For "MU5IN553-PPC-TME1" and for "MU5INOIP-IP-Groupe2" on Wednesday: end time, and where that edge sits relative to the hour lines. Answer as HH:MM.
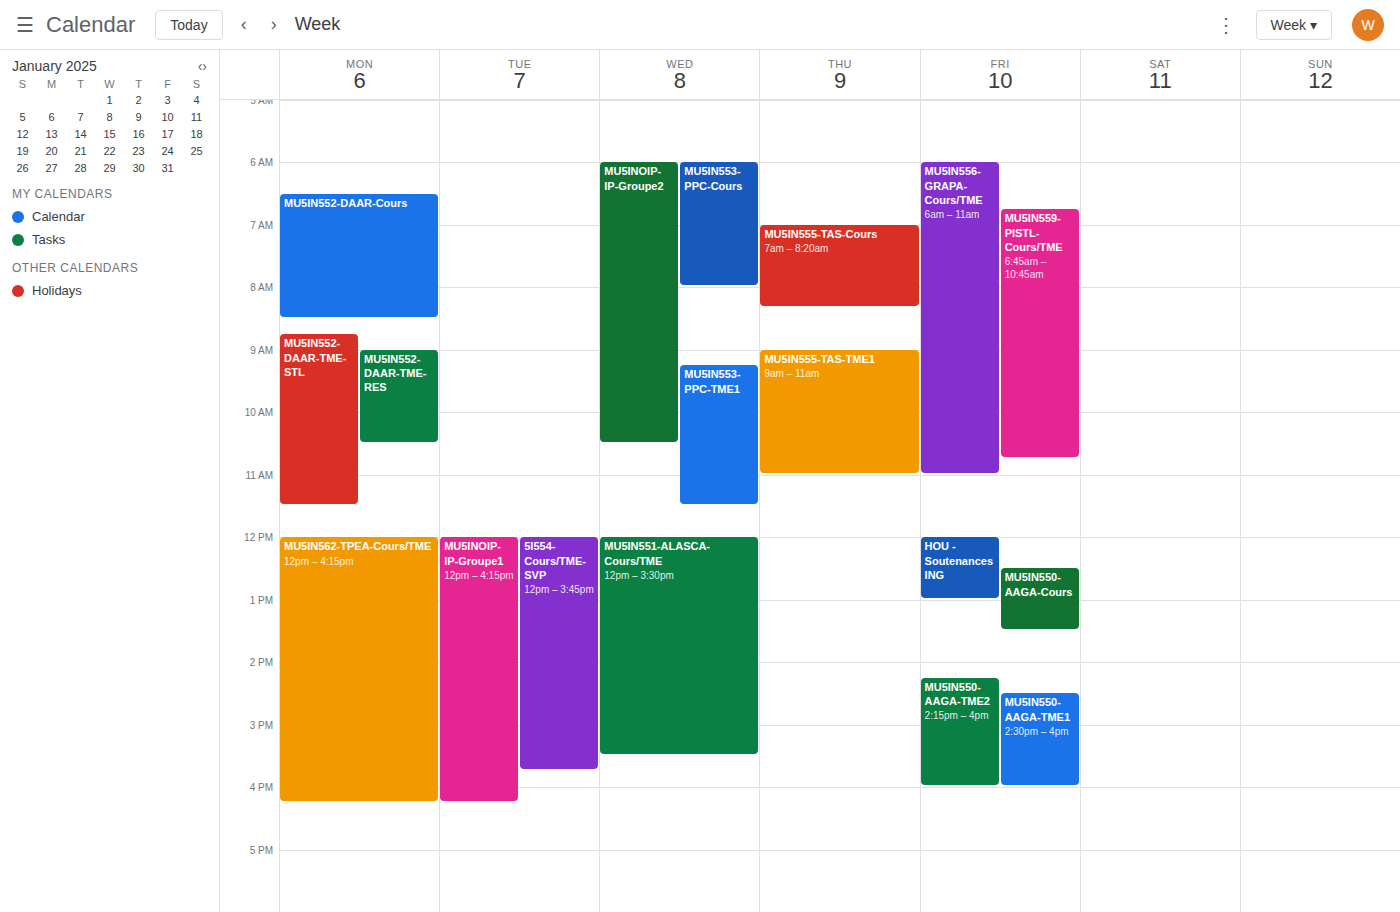
"MU5IN553-PPC-TME1": 11:30, halfway between the 11:00 and 12:00 lines. "MU5INOIP-IP-Groupe2": 10:30, halfway between the 10:00 and 11:00 lines.